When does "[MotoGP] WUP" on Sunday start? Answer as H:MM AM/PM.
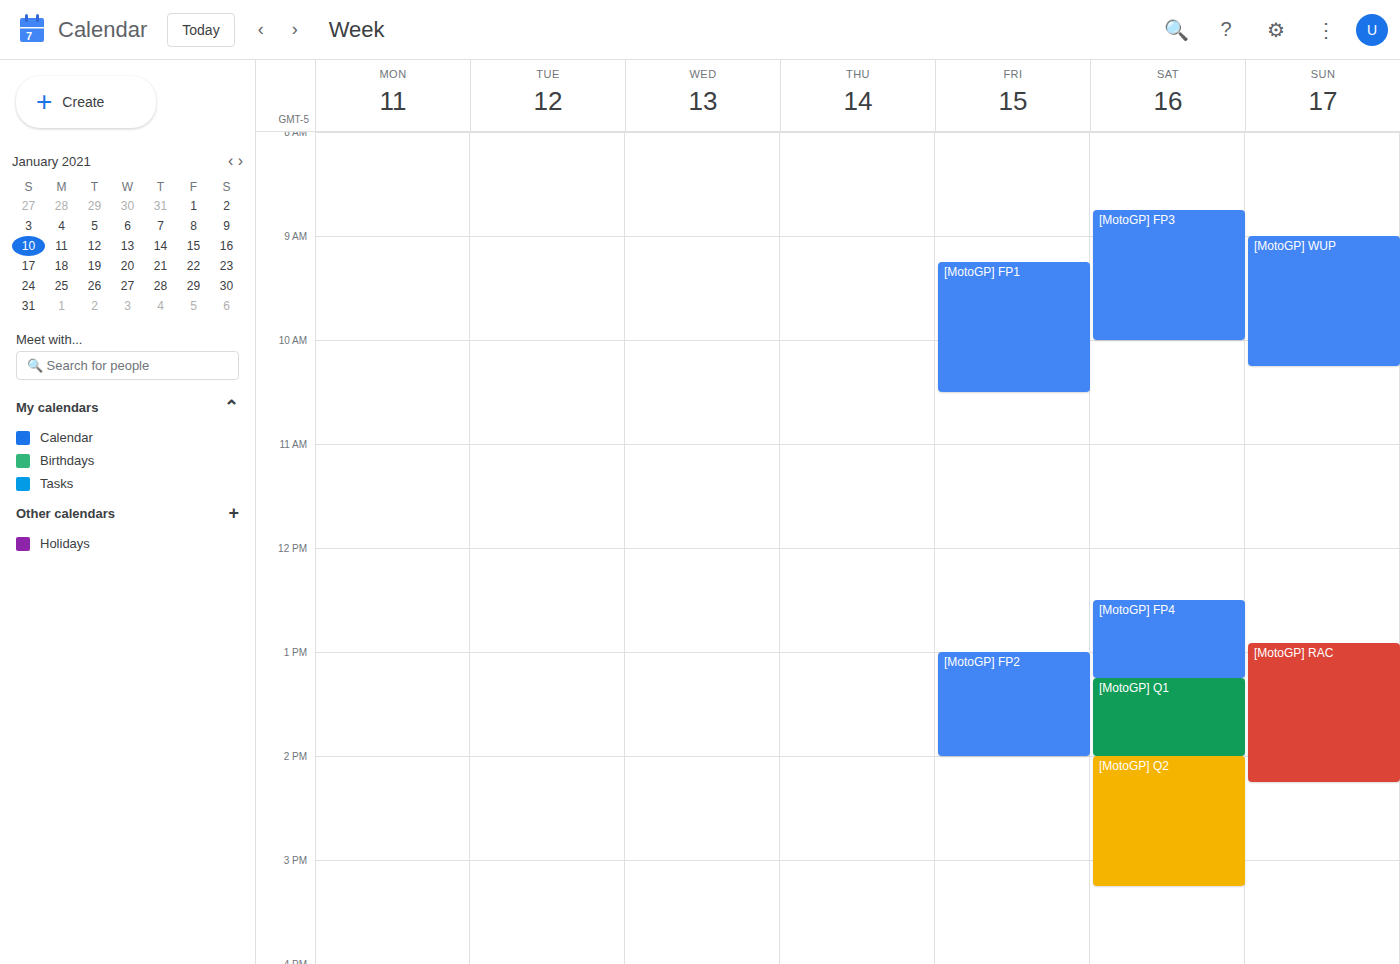
9:00 AM